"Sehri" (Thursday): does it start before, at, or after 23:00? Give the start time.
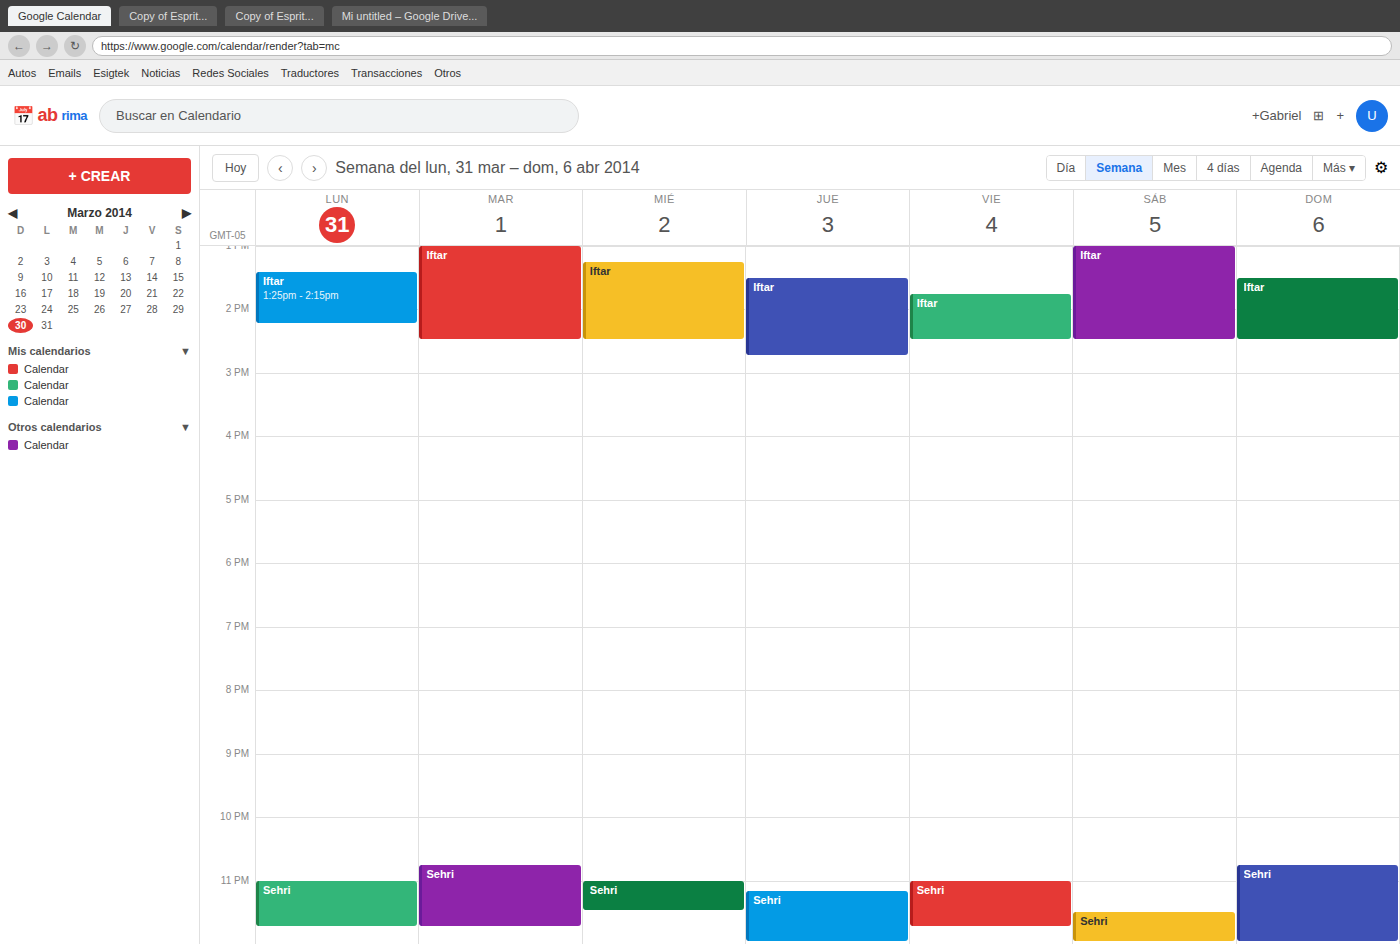
23:10 -- after 23:00, 10 minutes below the 23:00 line.